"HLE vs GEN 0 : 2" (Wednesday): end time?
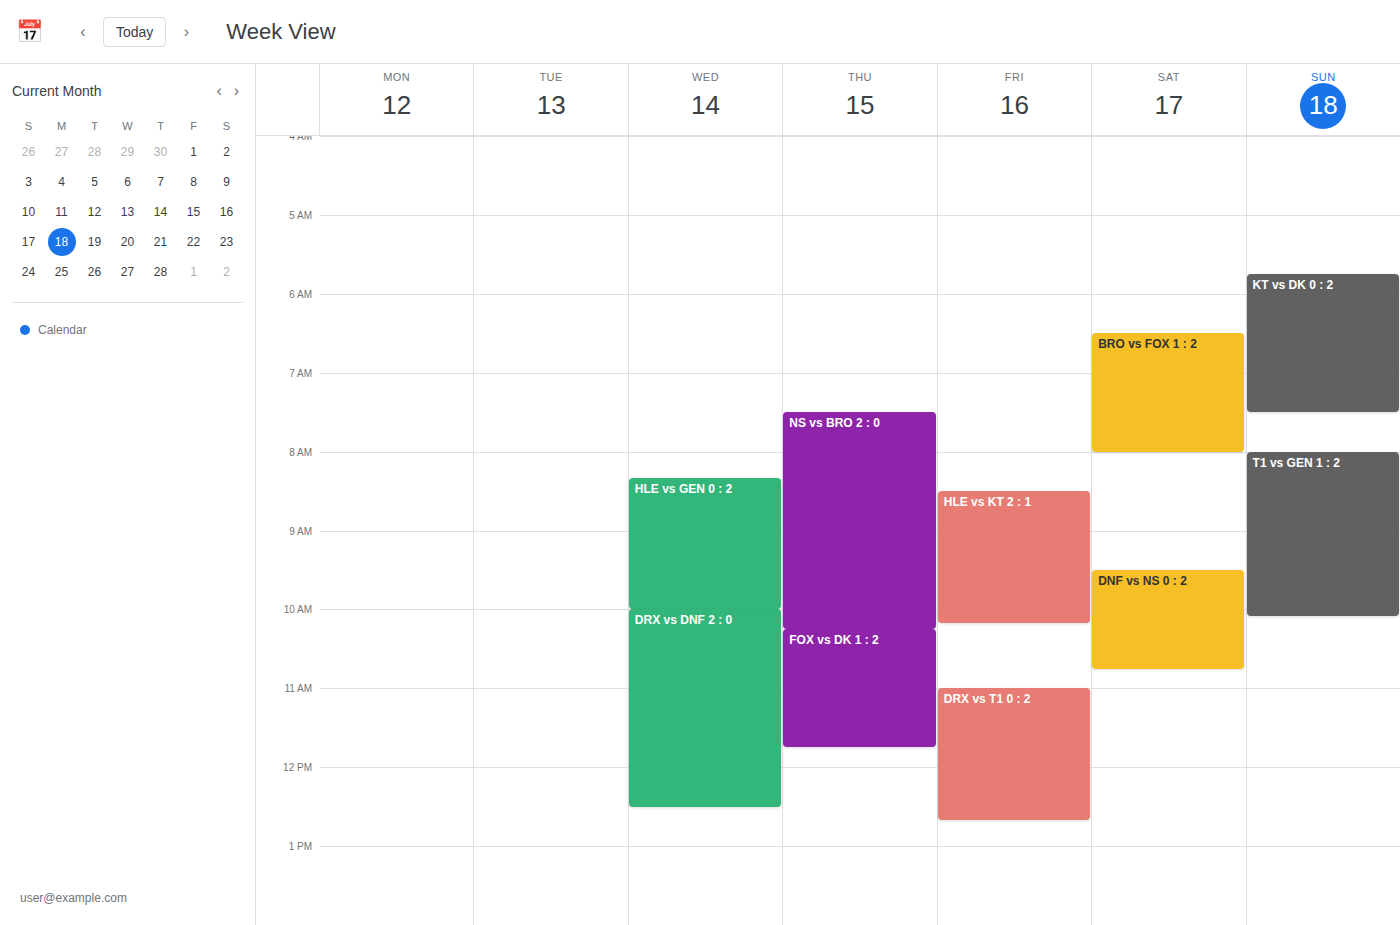
10:00 AM